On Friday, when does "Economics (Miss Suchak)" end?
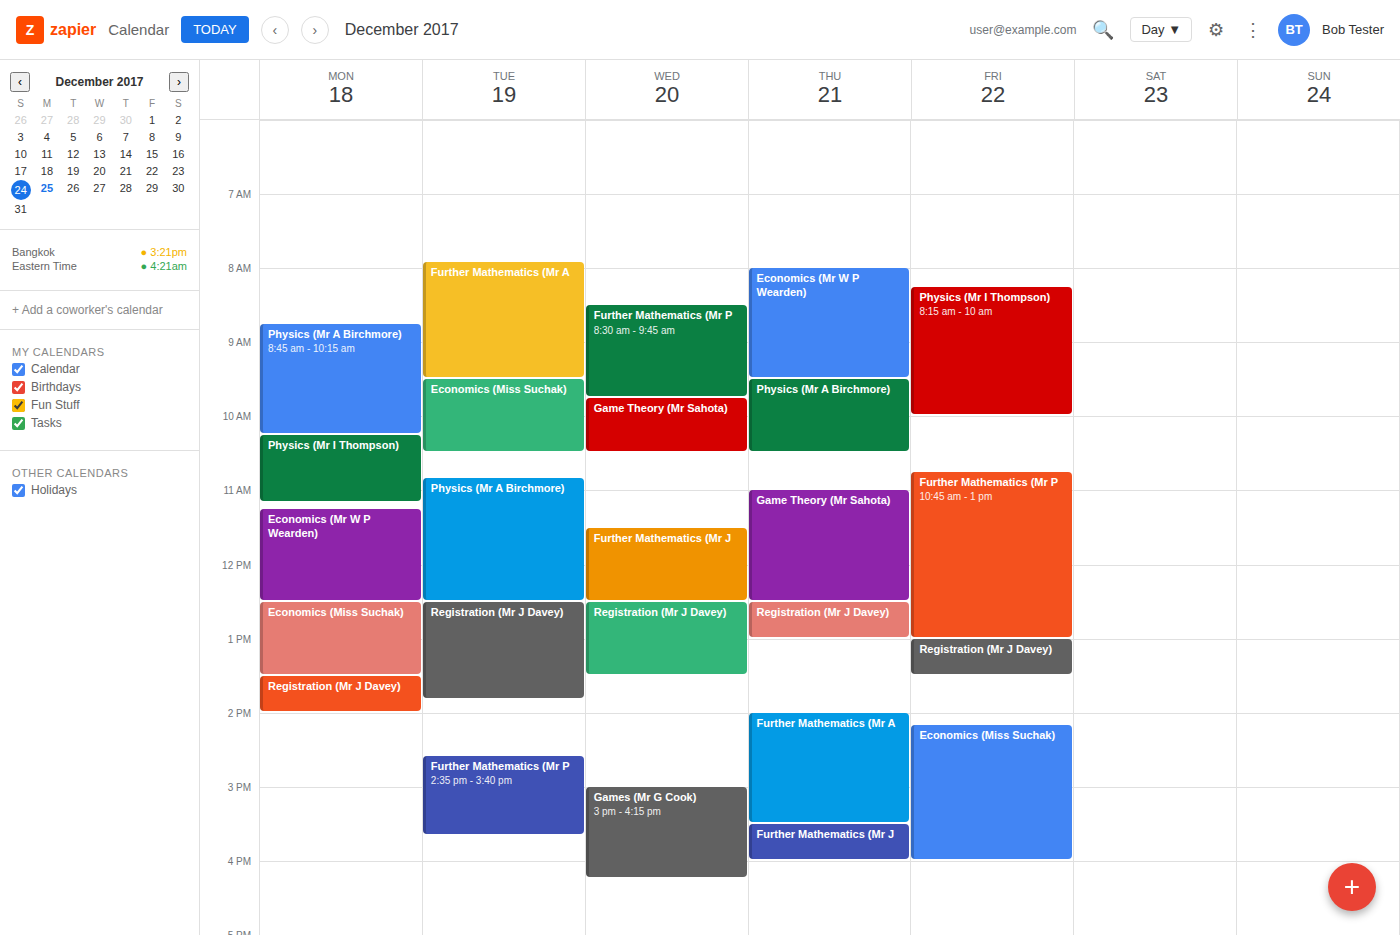
4:00 PM